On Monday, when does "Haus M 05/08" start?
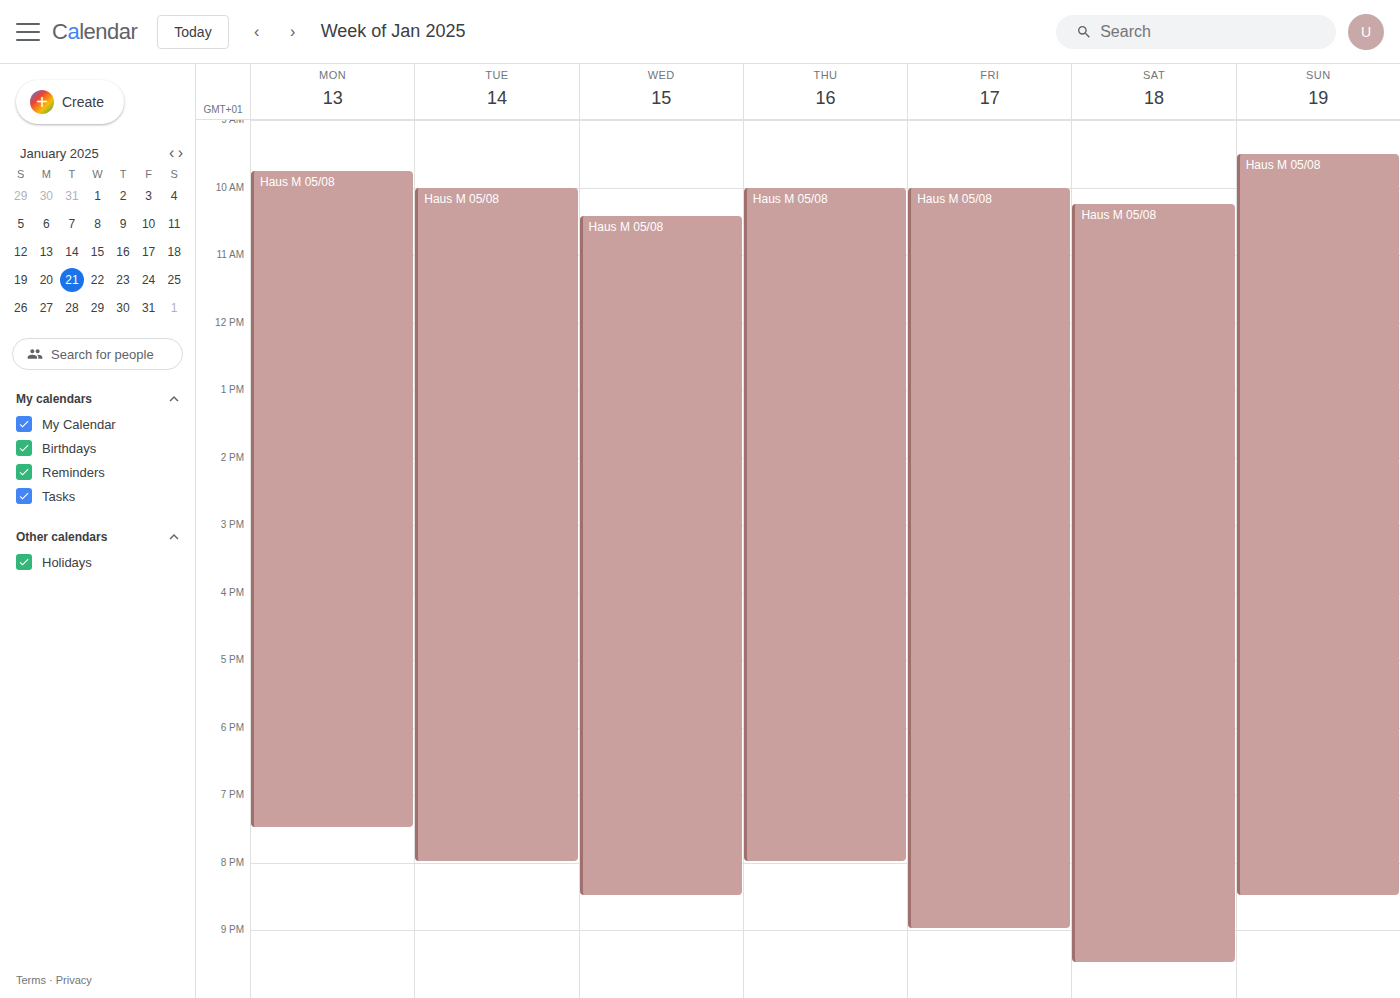
9:45 AM